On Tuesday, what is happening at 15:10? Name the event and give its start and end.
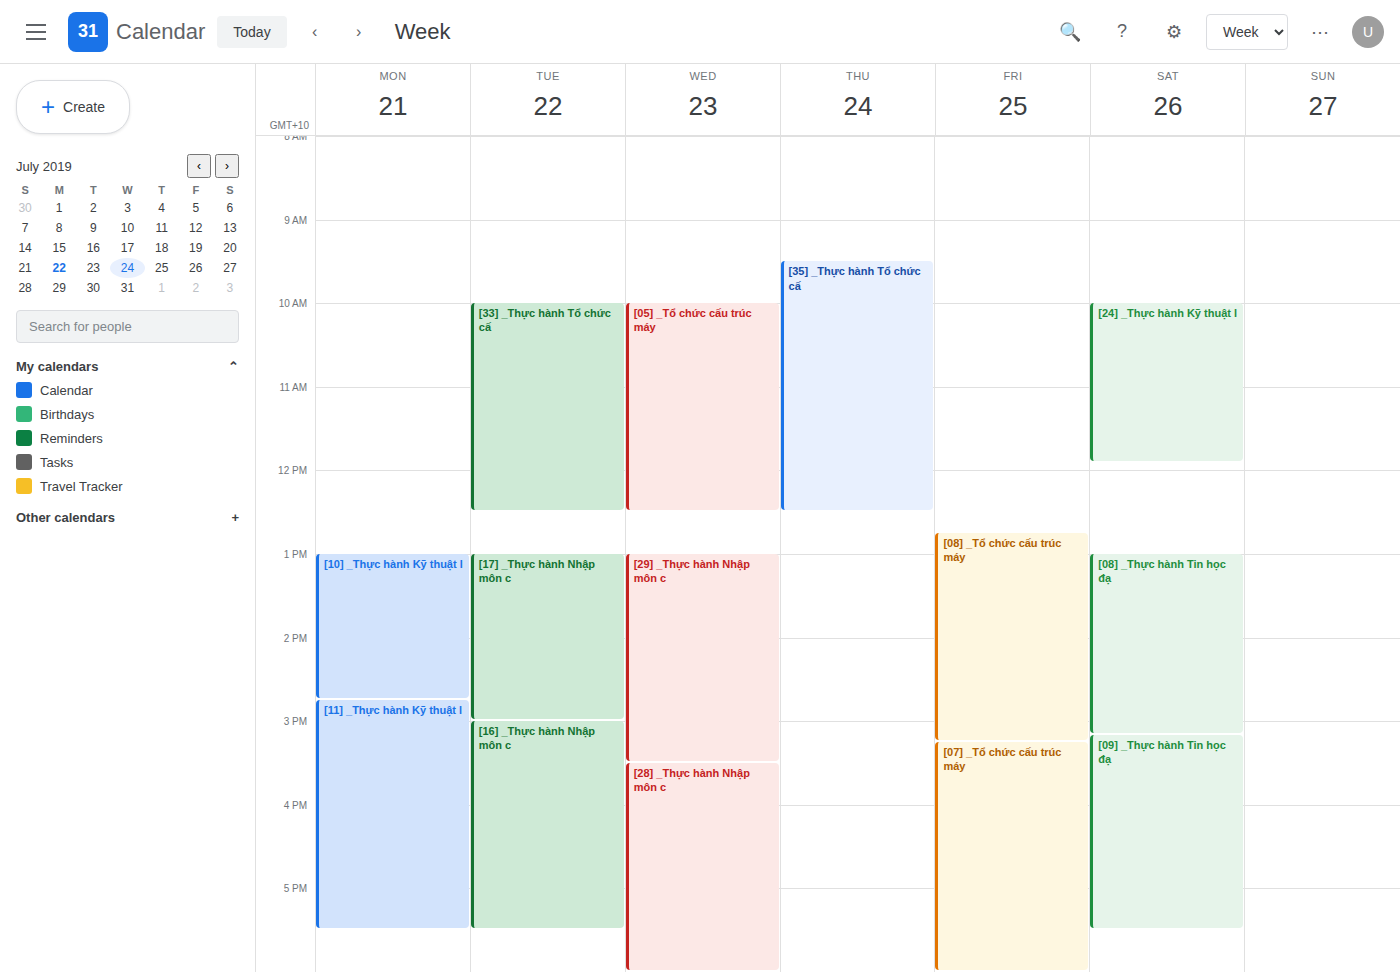
"[16] _Thực hành Nhập môn c", 15:00 to 17:30